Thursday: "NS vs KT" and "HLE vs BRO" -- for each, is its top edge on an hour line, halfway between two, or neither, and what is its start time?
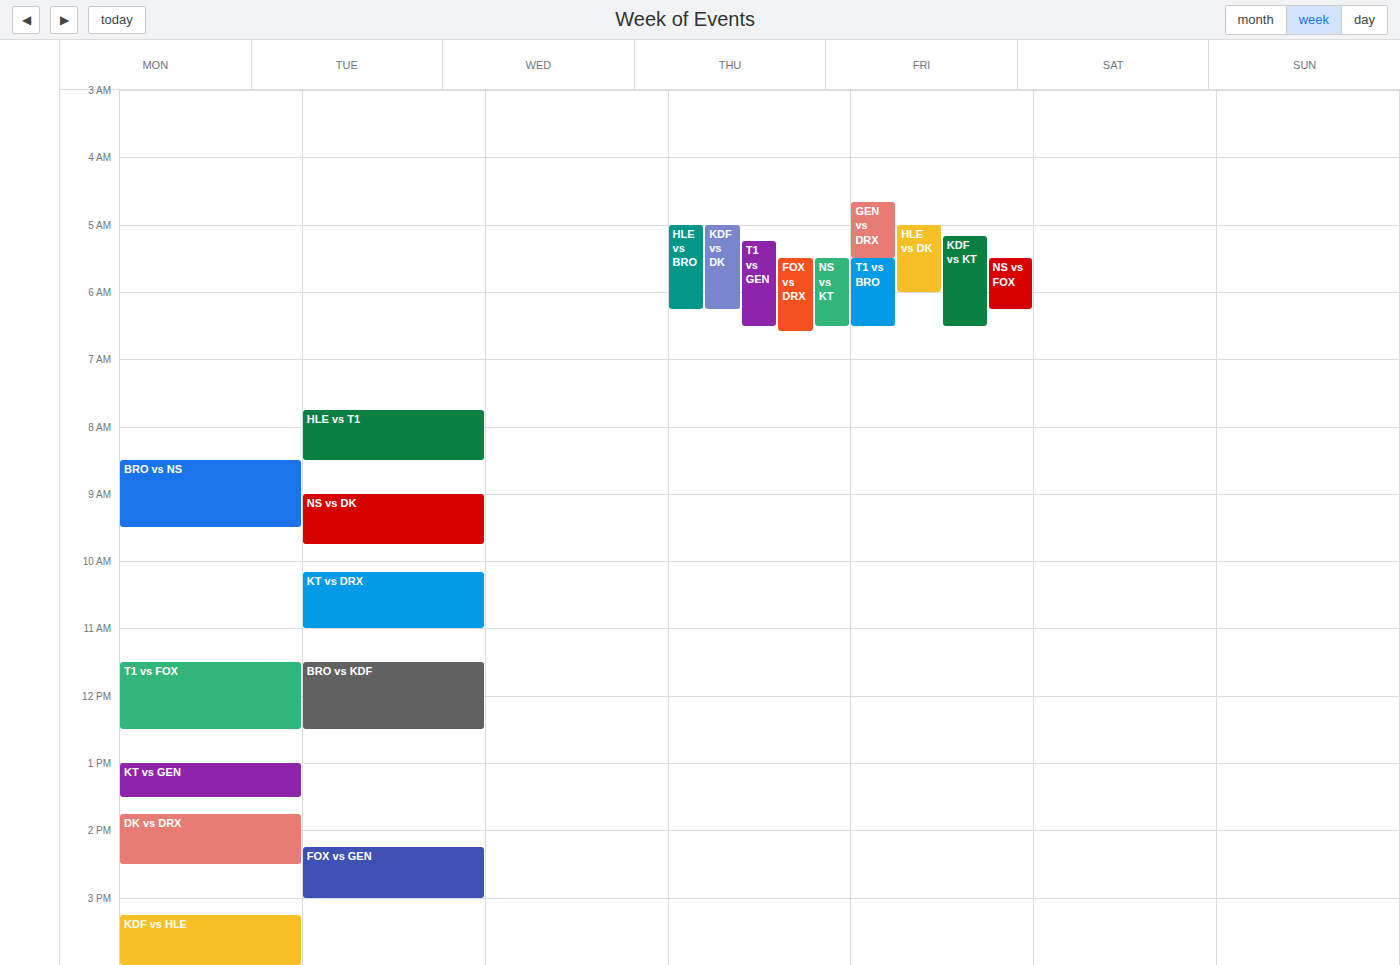
"NS vs KT": 5:30 AM, halfway between the 5 AM and 6 AM lines. "HLE vs BRO": 5:00 AM, exactly on the 5 AM line.